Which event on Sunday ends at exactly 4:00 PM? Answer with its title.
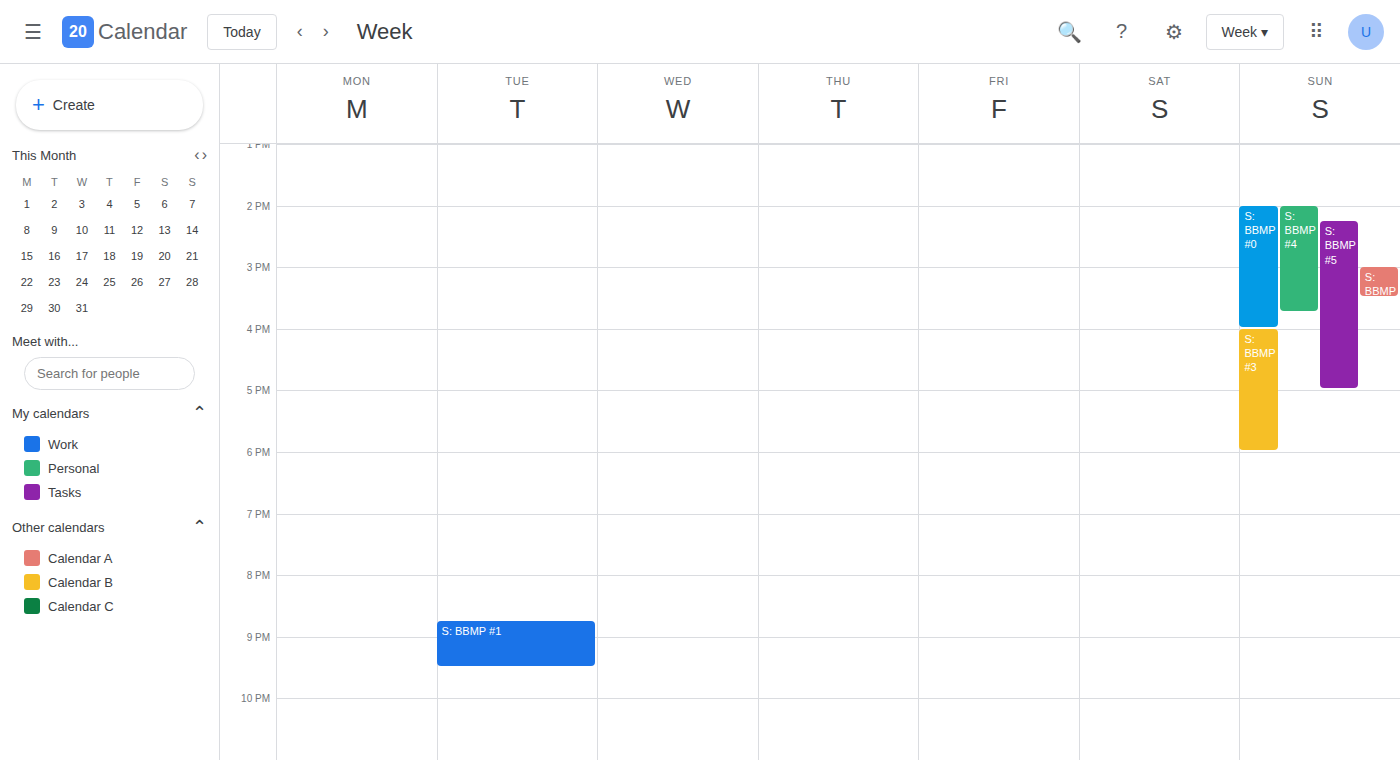
"S: BBMP #0"